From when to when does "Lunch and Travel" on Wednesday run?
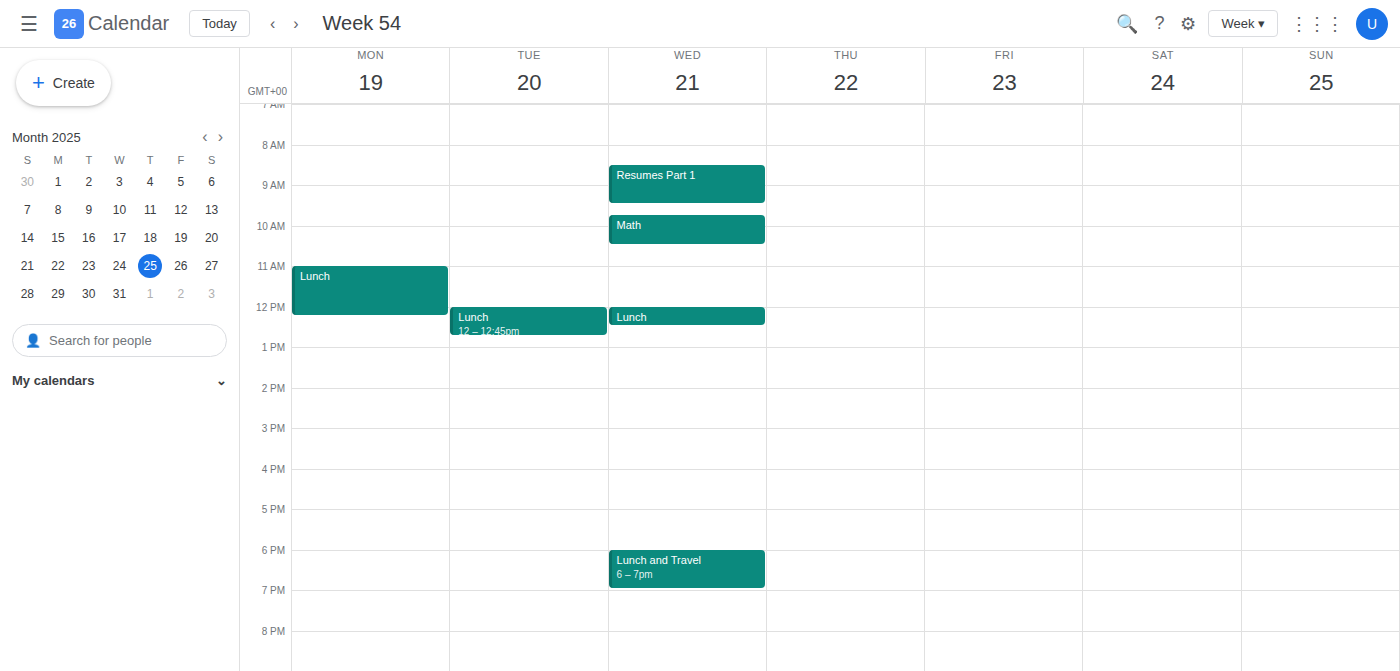
6:00 PM to 7:00 PM